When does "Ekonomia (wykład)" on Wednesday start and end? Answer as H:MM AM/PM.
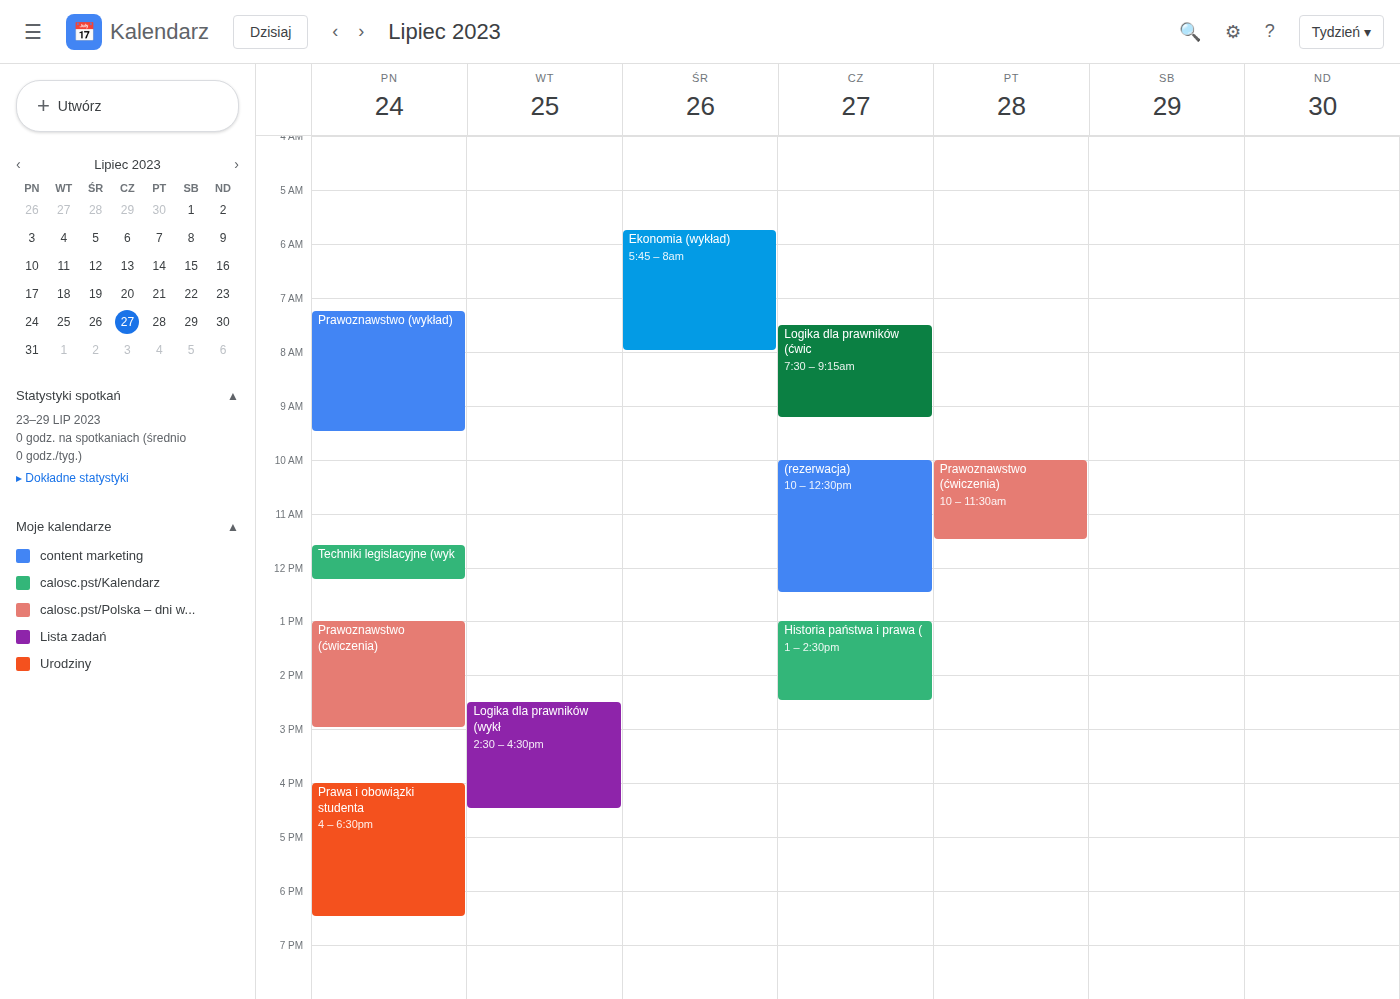
5:45 AM to 8:00 AM